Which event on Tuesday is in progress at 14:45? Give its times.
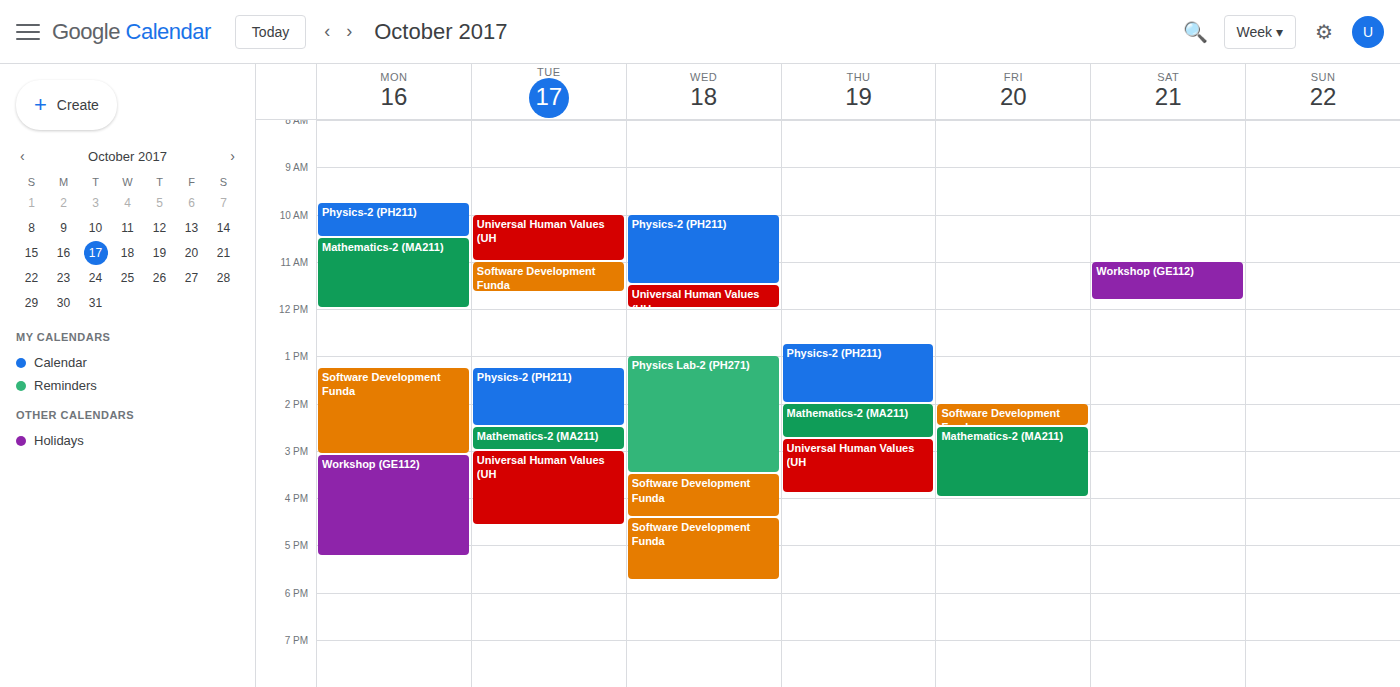
"Mathematics-2 (MA211)", 14:30 to 15:00